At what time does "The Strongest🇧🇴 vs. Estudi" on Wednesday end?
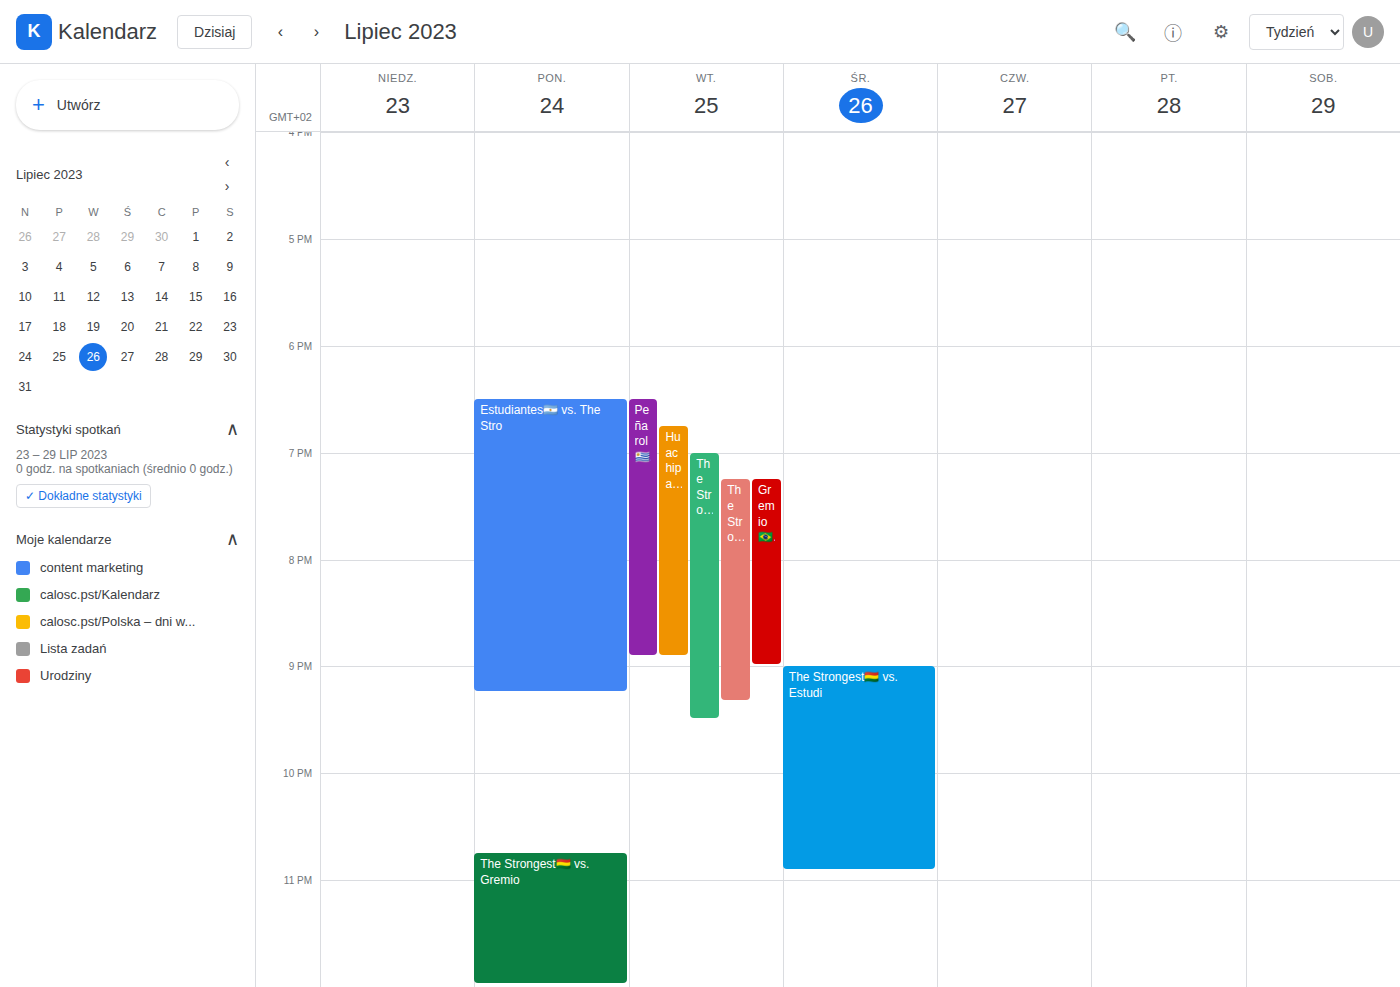
10:55 PM